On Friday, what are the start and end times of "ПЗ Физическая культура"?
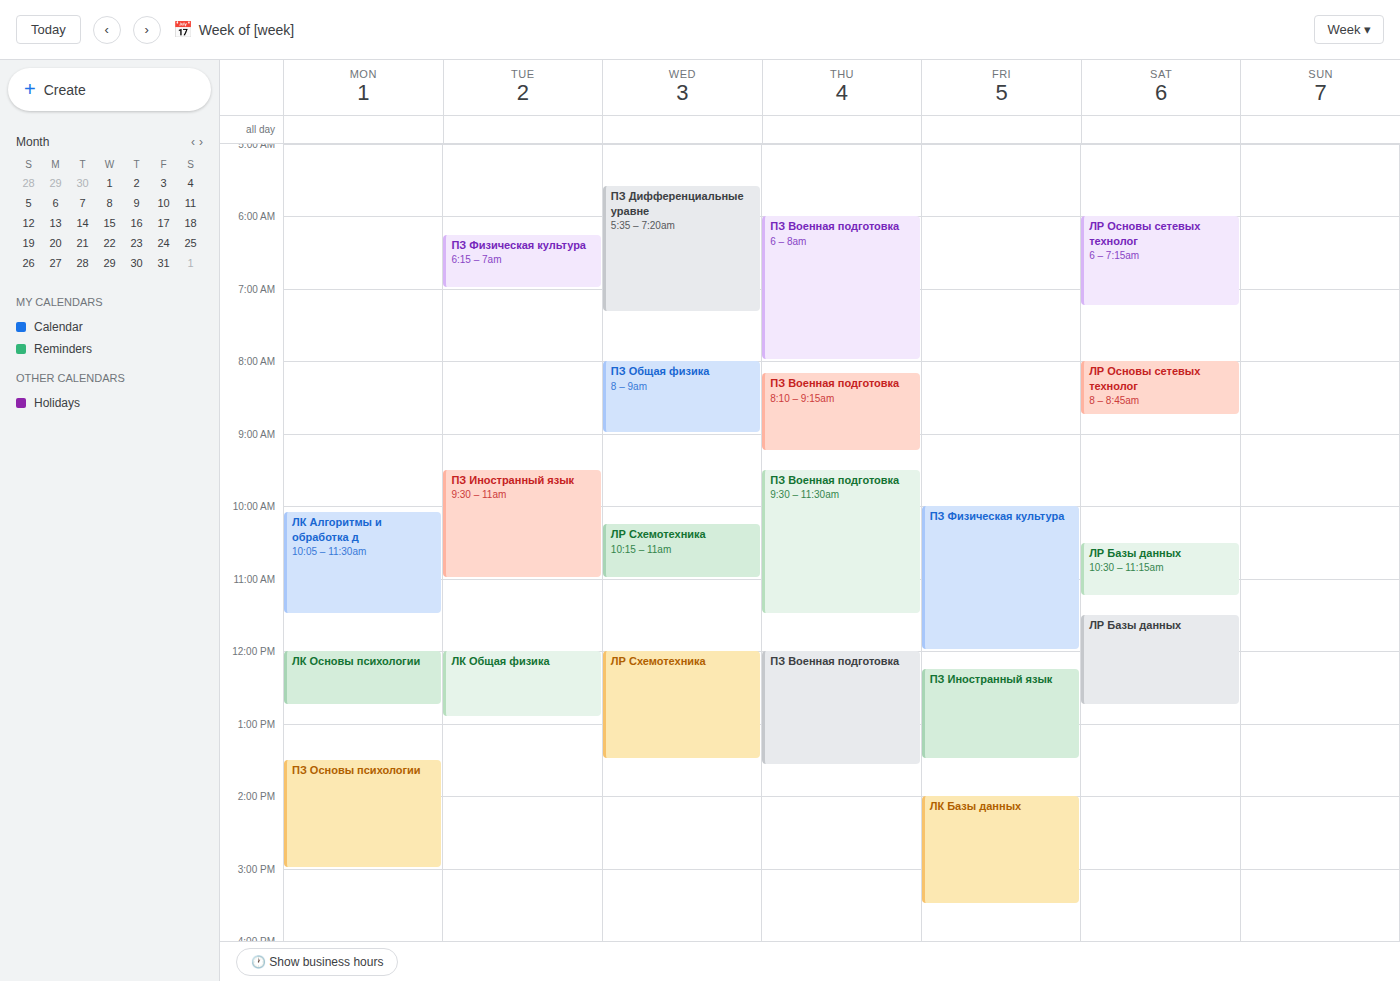
10:00 AM to 12:00 PM